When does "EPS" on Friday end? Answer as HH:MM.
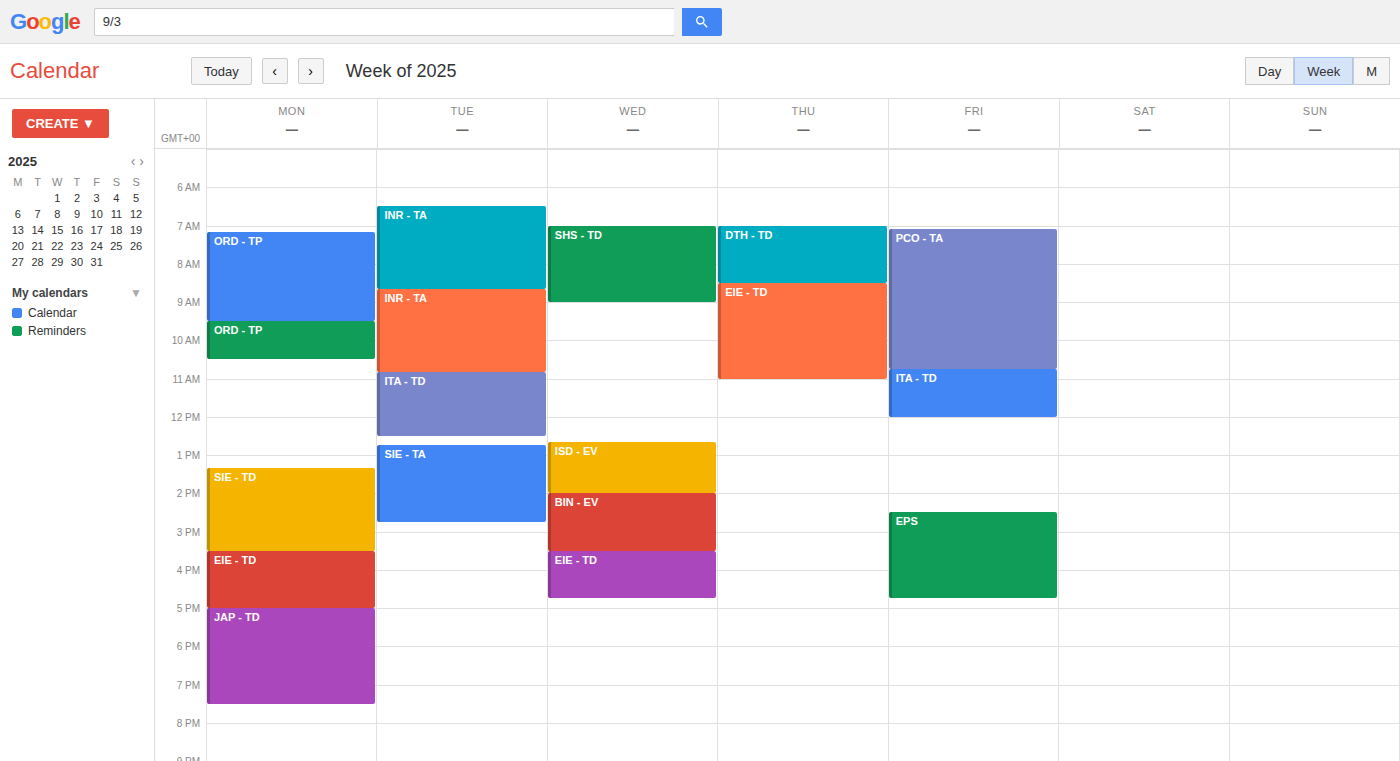
16:45